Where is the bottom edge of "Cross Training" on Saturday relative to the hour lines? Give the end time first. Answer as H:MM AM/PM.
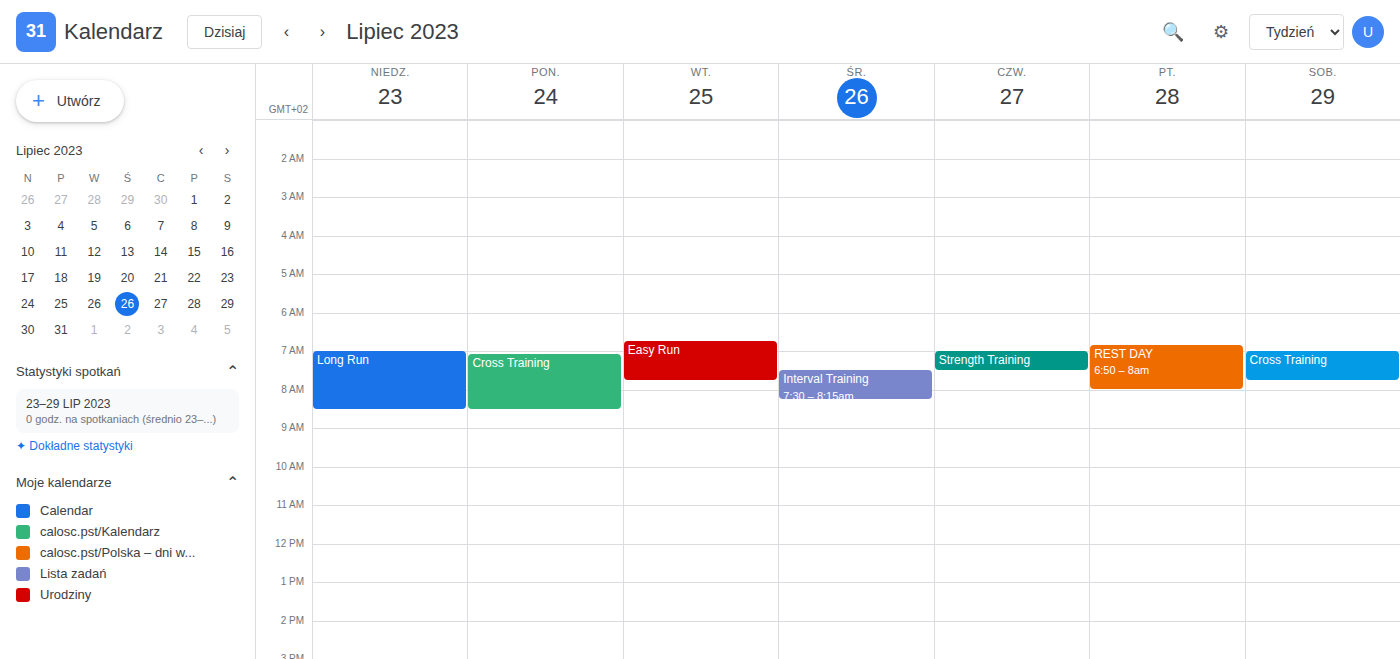
7:45 AM -- neither: three quarters of the way from the 7 AM line to the 8 AM line.